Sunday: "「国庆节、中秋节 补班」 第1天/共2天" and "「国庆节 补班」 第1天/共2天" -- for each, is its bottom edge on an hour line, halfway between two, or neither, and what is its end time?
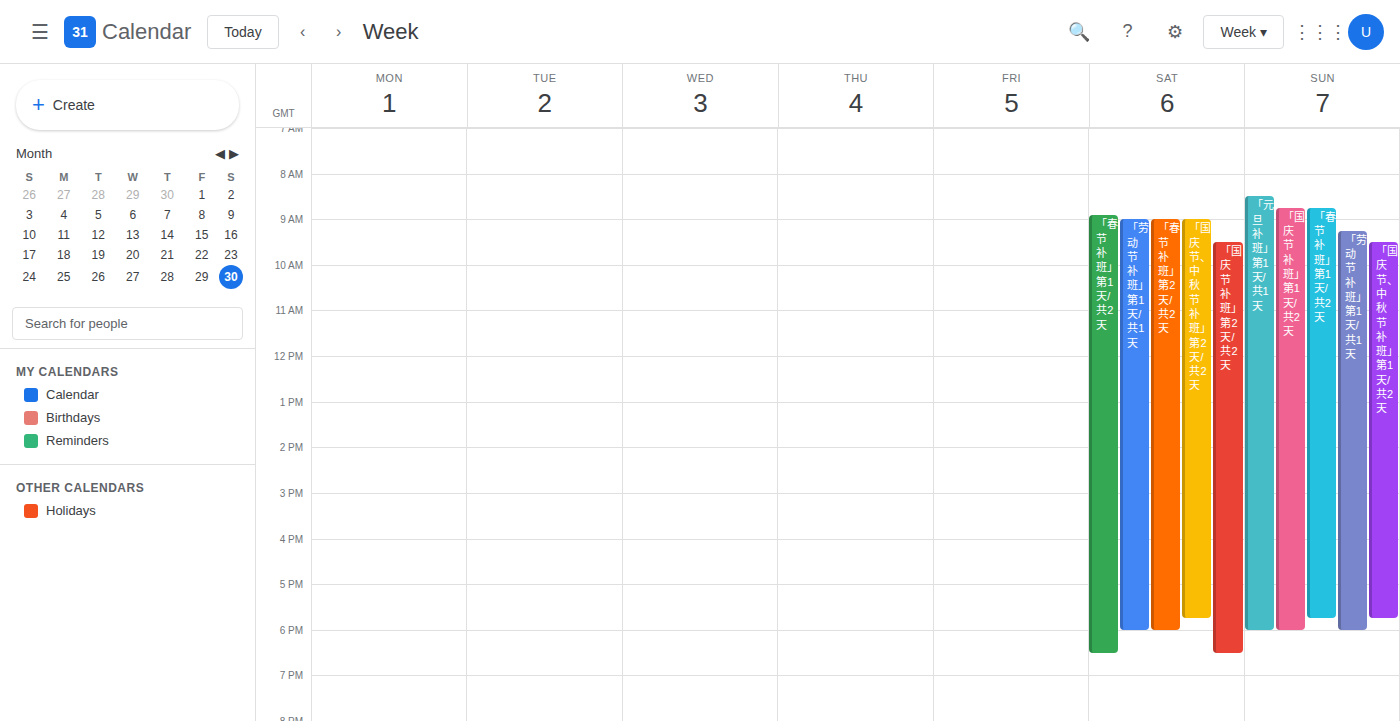
"「国庆节、中秋节 补班」 第1天/共2天": 5:45 PM, neither: three quarters of the way from the 5 PM line to the 6 PM line. "「国庆节 补班」 第1天/共2天": 6:00 PM, exactly on the 6 PM line.